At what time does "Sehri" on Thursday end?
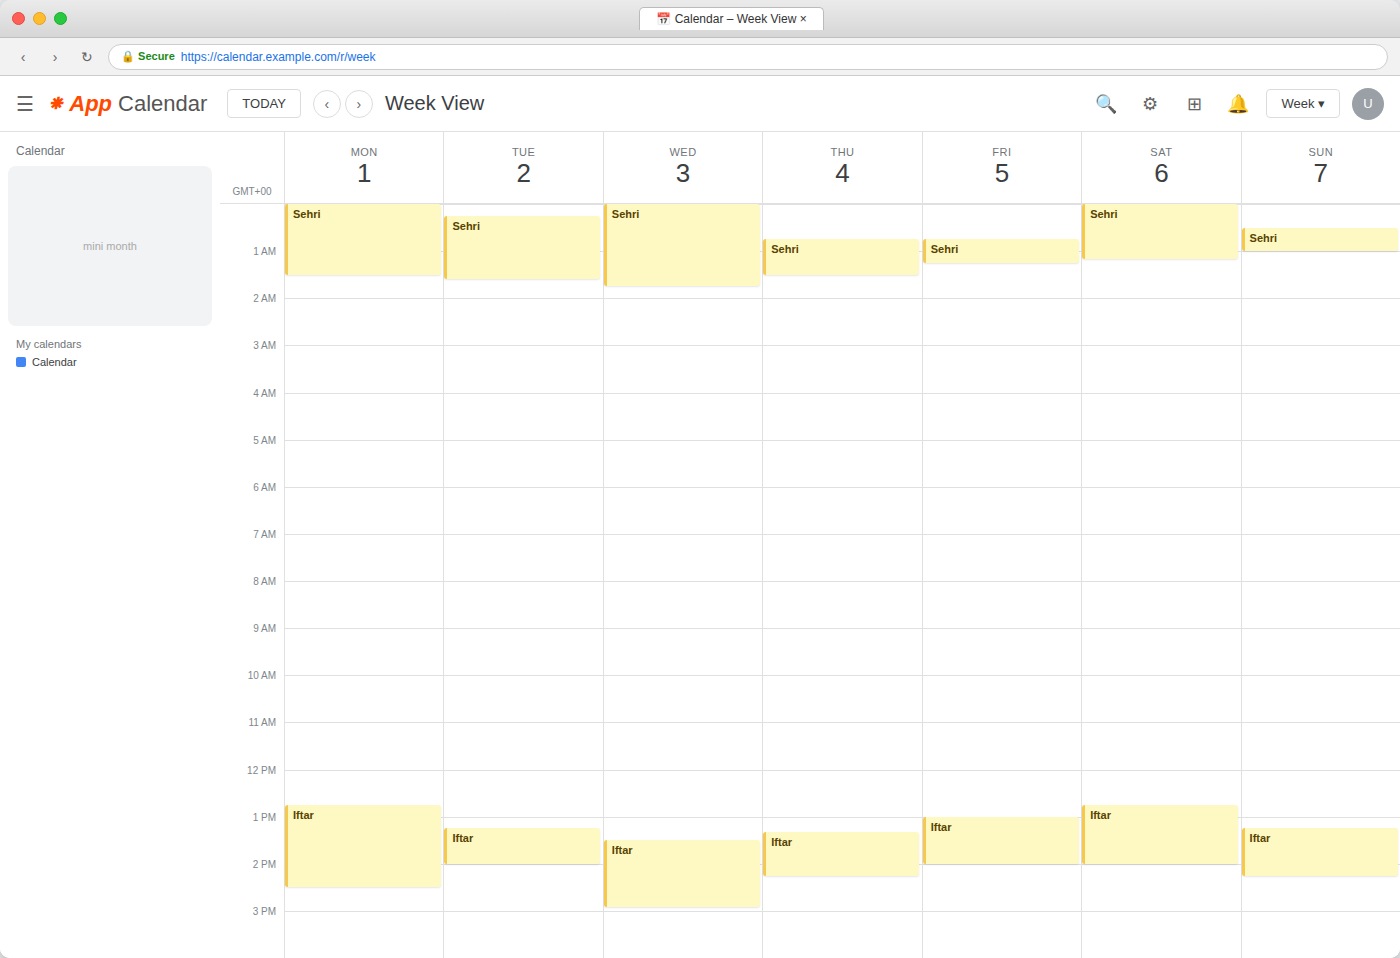
1:30 AM